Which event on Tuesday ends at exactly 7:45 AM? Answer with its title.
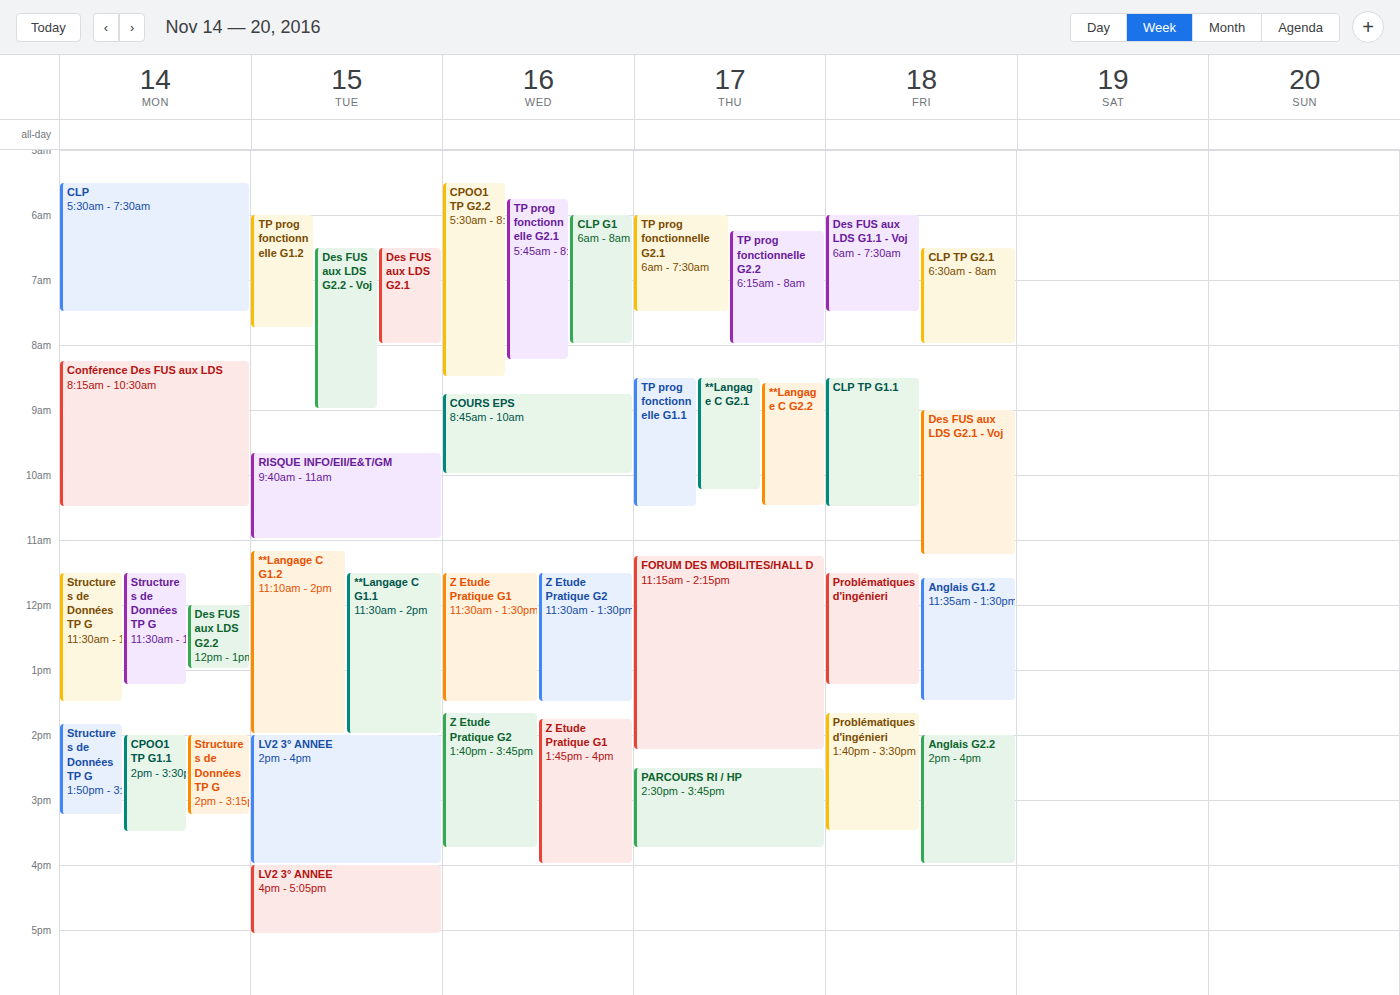
"TP prog fonctionnelle G1.2"